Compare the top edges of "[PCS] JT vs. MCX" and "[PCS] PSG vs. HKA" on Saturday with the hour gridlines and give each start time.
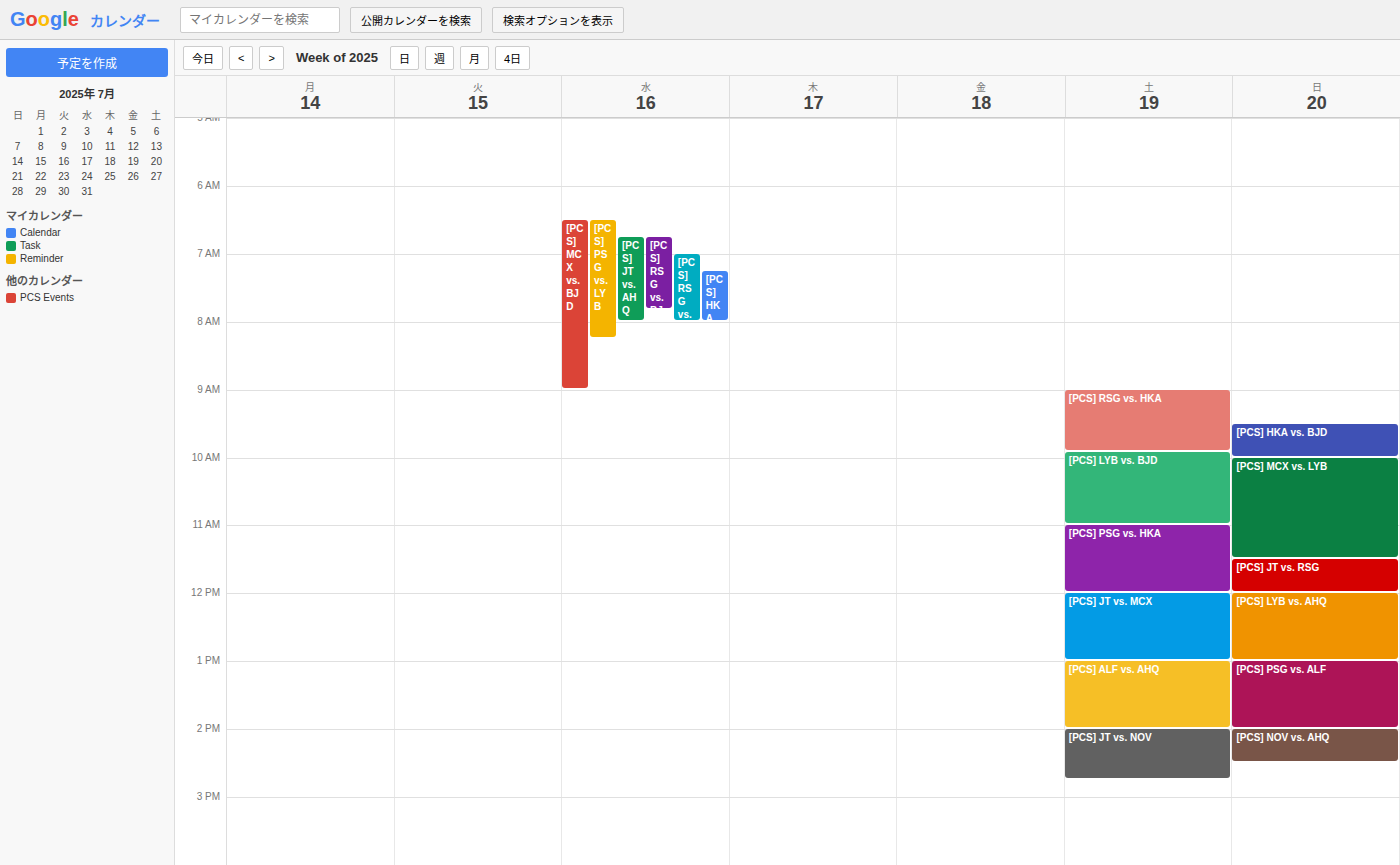
"[PCS] JT vs. MCX": 12:00, exactly on the 12:00 line. "[PCS] PSG vs. HKA": 11:00, exactly on the 11:00 line.